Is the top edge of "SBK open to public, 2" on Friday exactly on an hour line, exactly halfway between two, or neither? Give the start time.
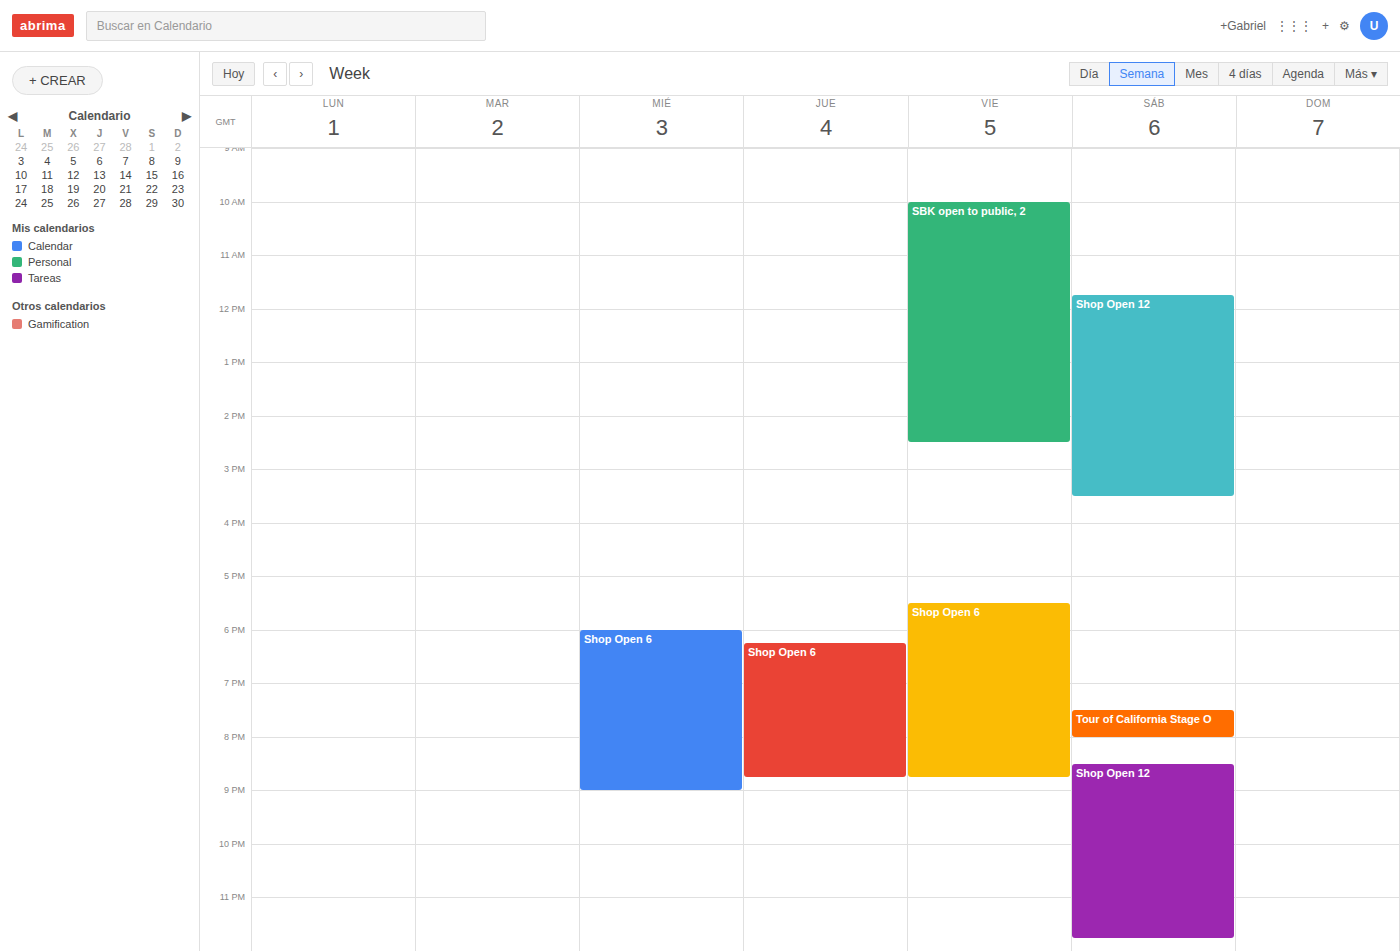
10:00 AM -- exactly on the 10 AM line.